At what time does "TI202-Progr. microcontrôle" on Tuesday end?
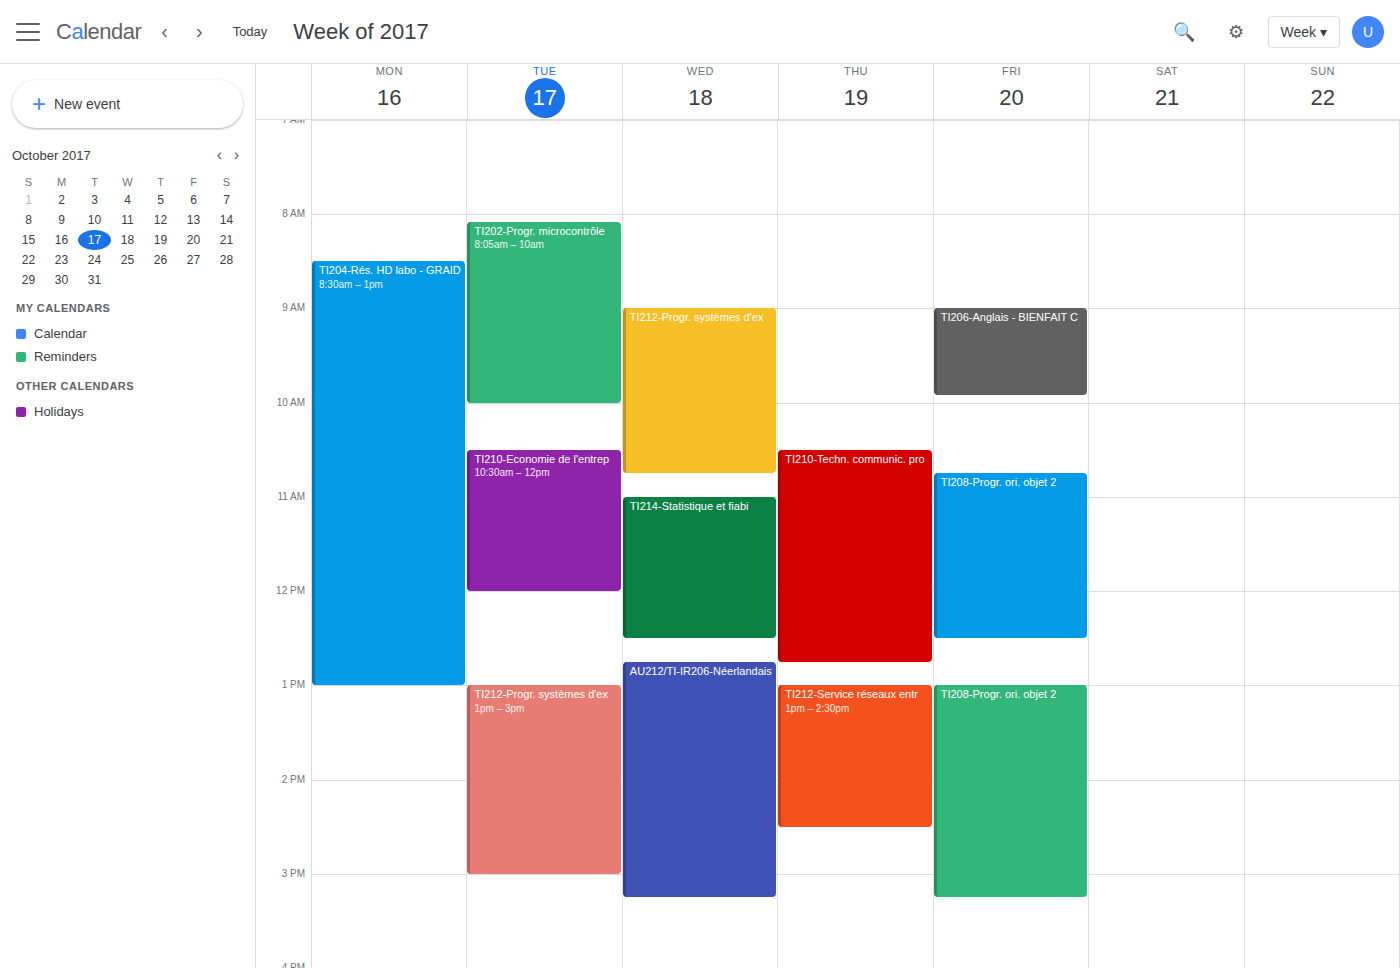
10:00 AM